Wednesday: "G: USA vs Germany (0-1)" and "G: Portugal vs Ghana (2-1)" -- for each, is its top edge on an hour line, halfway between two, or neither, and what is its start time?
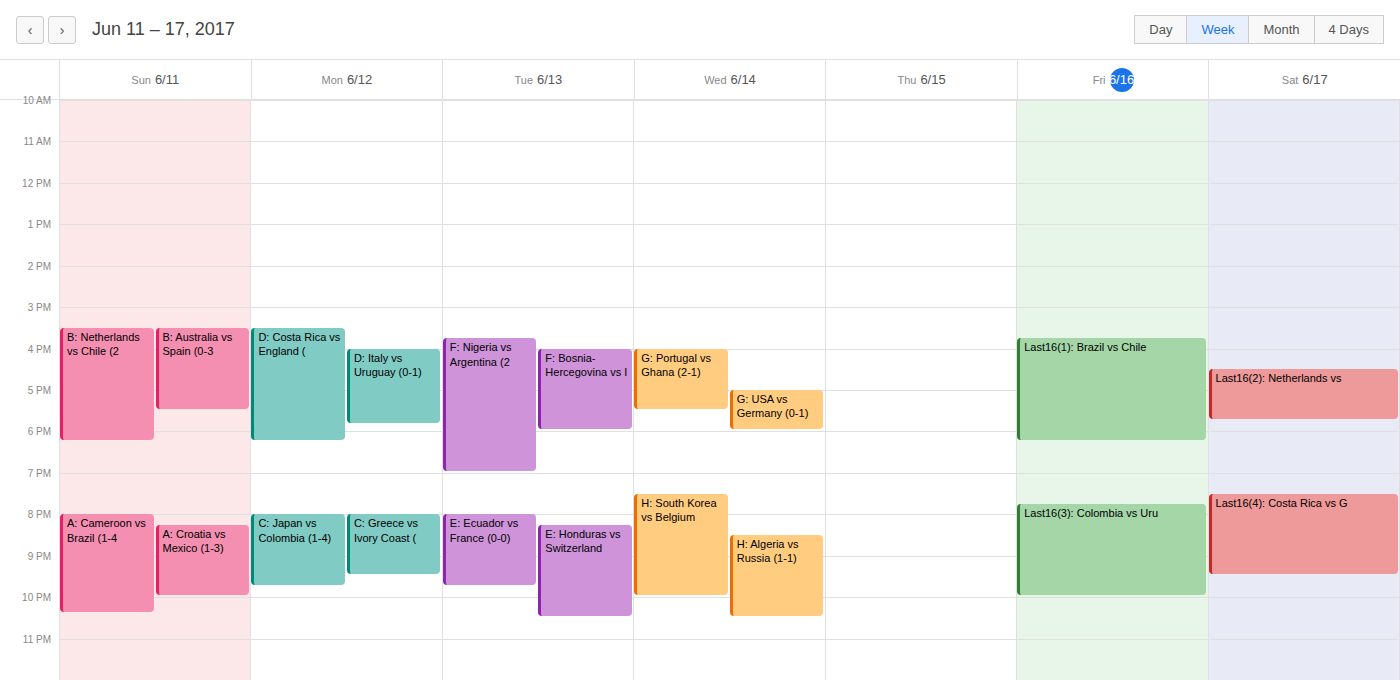
"G: USA vs Germany (0-1)": 5:00 PM, exactly on the 5 PM line. "G: Portugal vs Ghana (2-1)": 4:00 PM, exactly on the 4 PM line.